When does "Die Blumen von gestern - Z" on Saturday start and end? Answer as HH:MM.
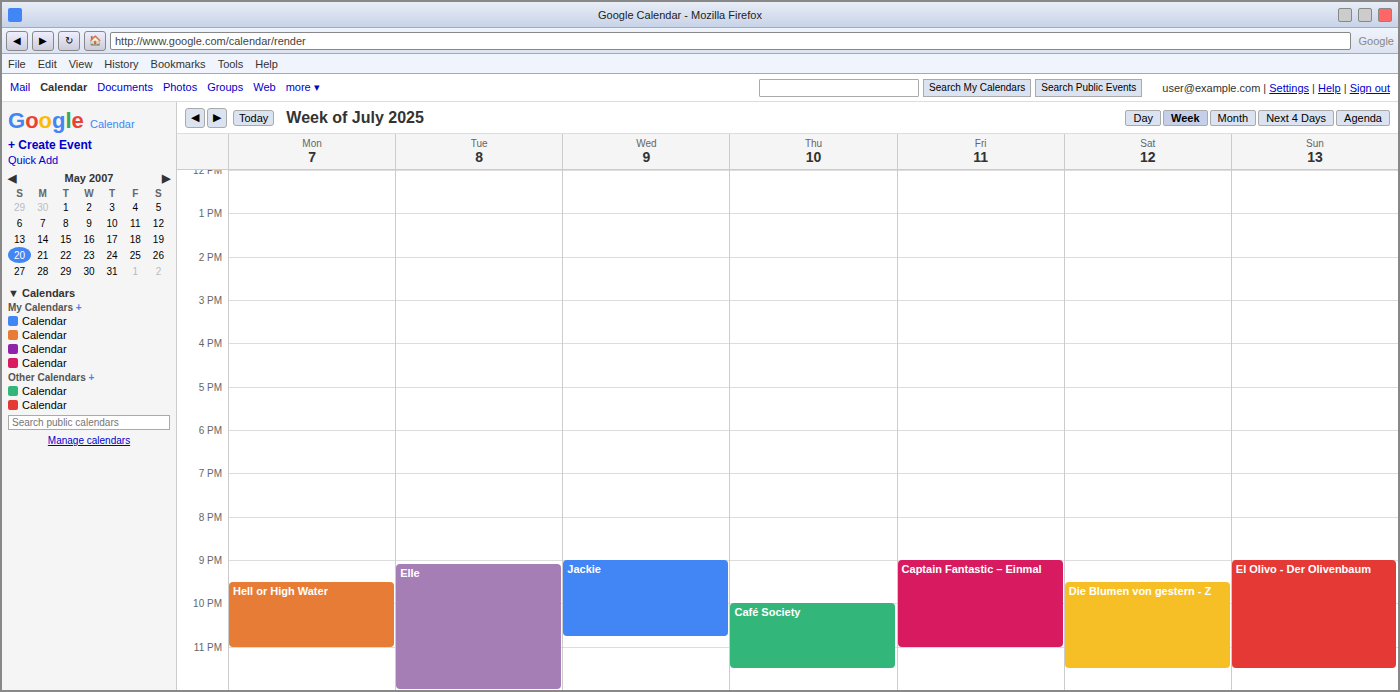
21:30 to 23:30